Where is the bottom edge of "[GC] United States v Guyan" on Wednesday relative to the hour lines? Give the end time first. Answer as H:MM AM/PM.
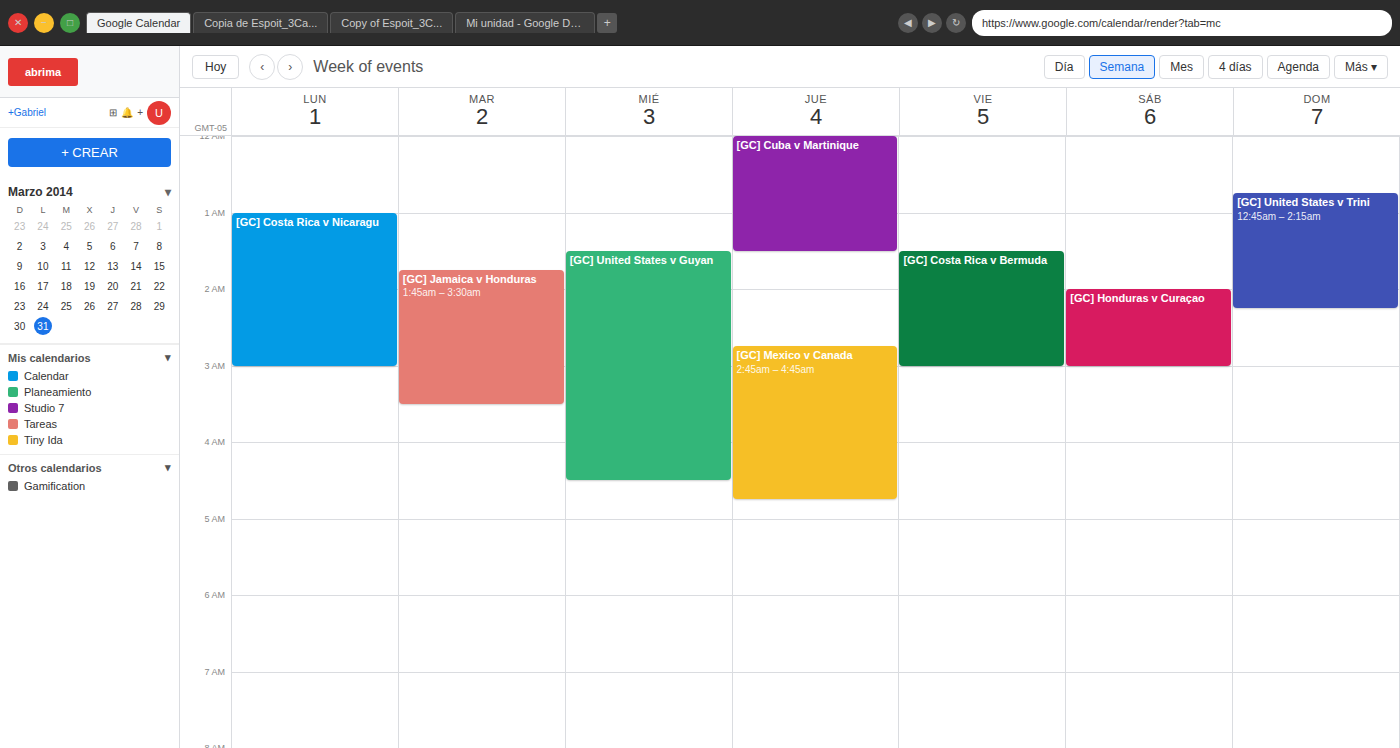
4:30 AM -- halfway between the 4 AM and 5 AM lines.